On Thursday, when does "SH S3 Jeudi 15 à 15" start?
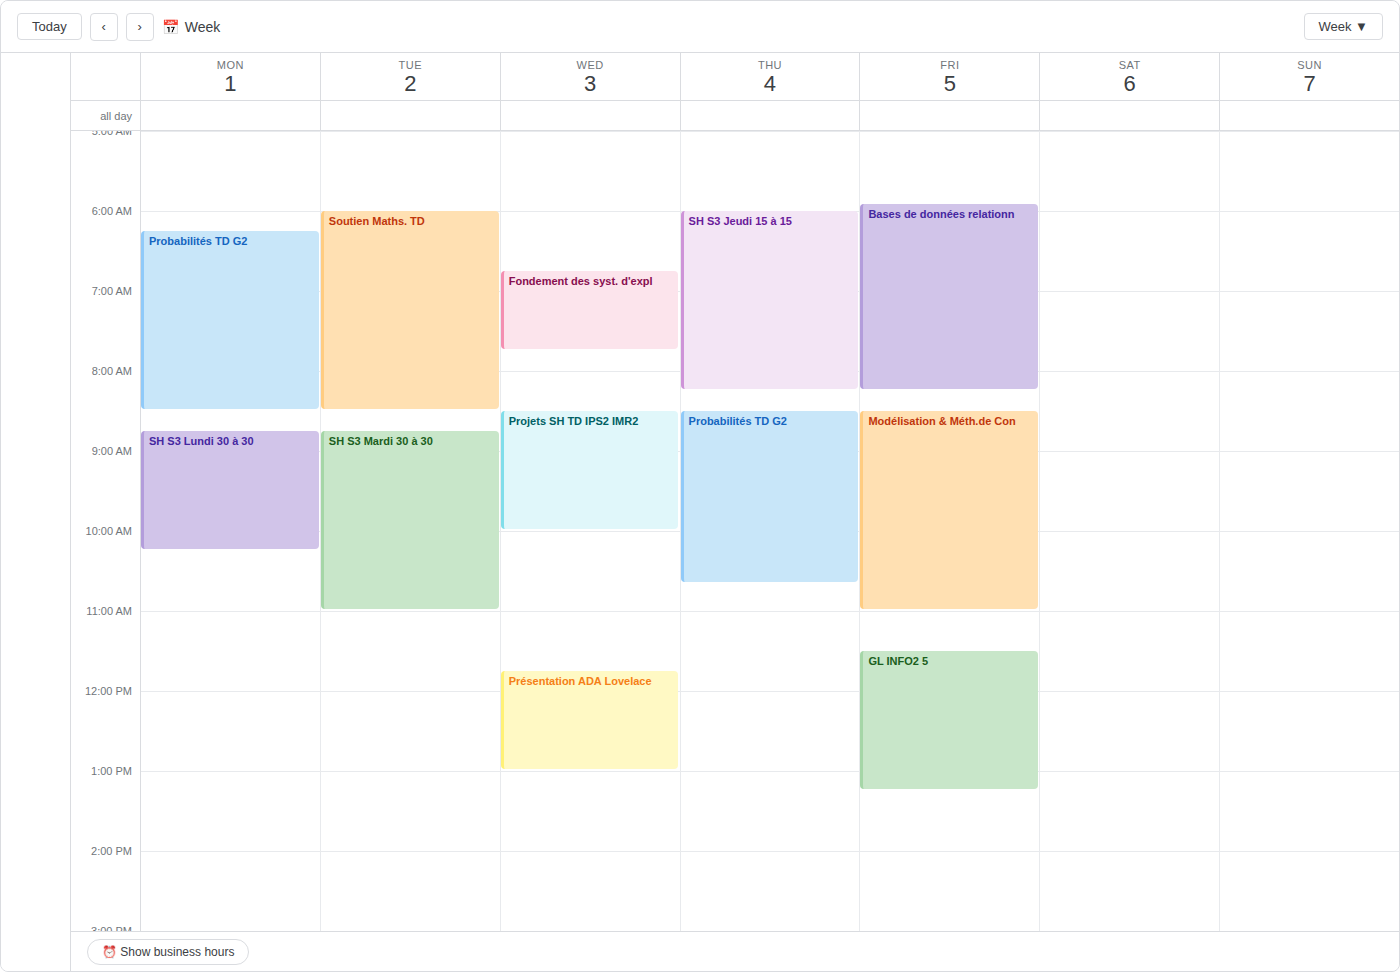
06:00